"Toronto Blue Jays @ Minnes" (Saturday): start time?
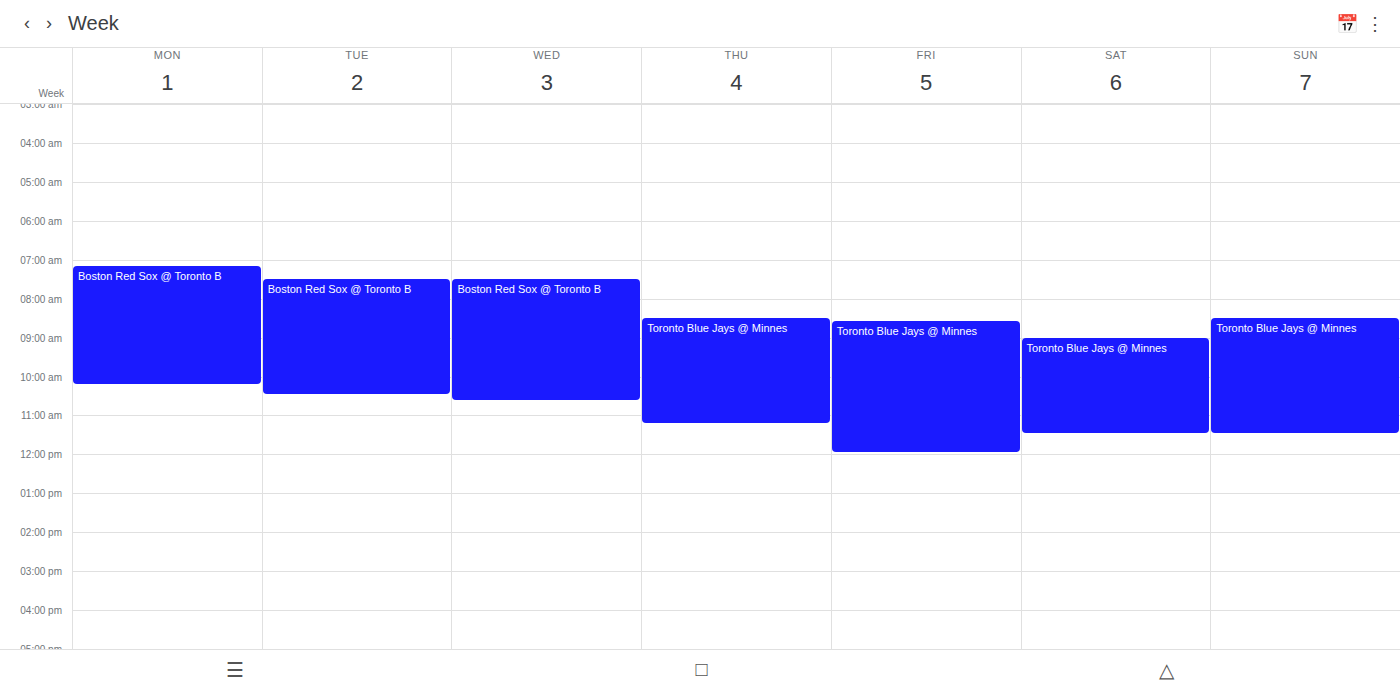
9:00 AM